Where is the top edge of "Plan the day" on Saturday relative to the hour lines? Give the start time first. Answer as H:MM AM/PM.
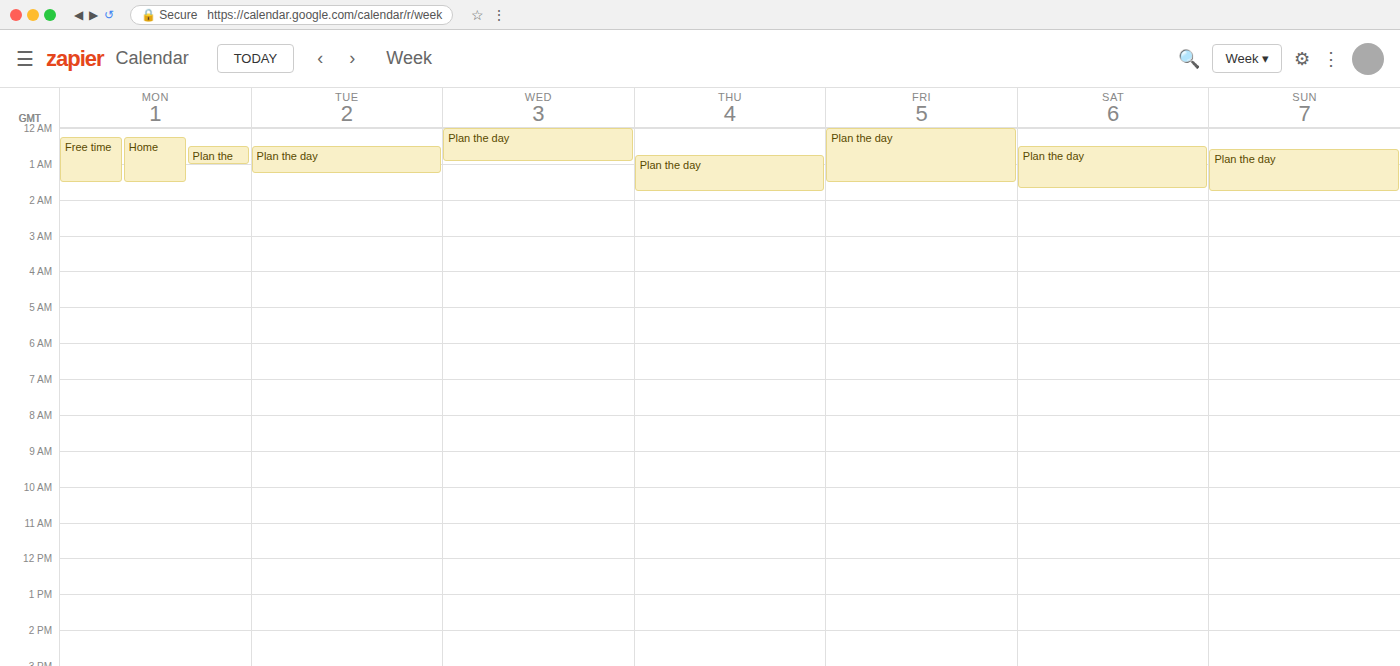
12:30 AM -- halfway between the 12 AM and 1 AM lines.